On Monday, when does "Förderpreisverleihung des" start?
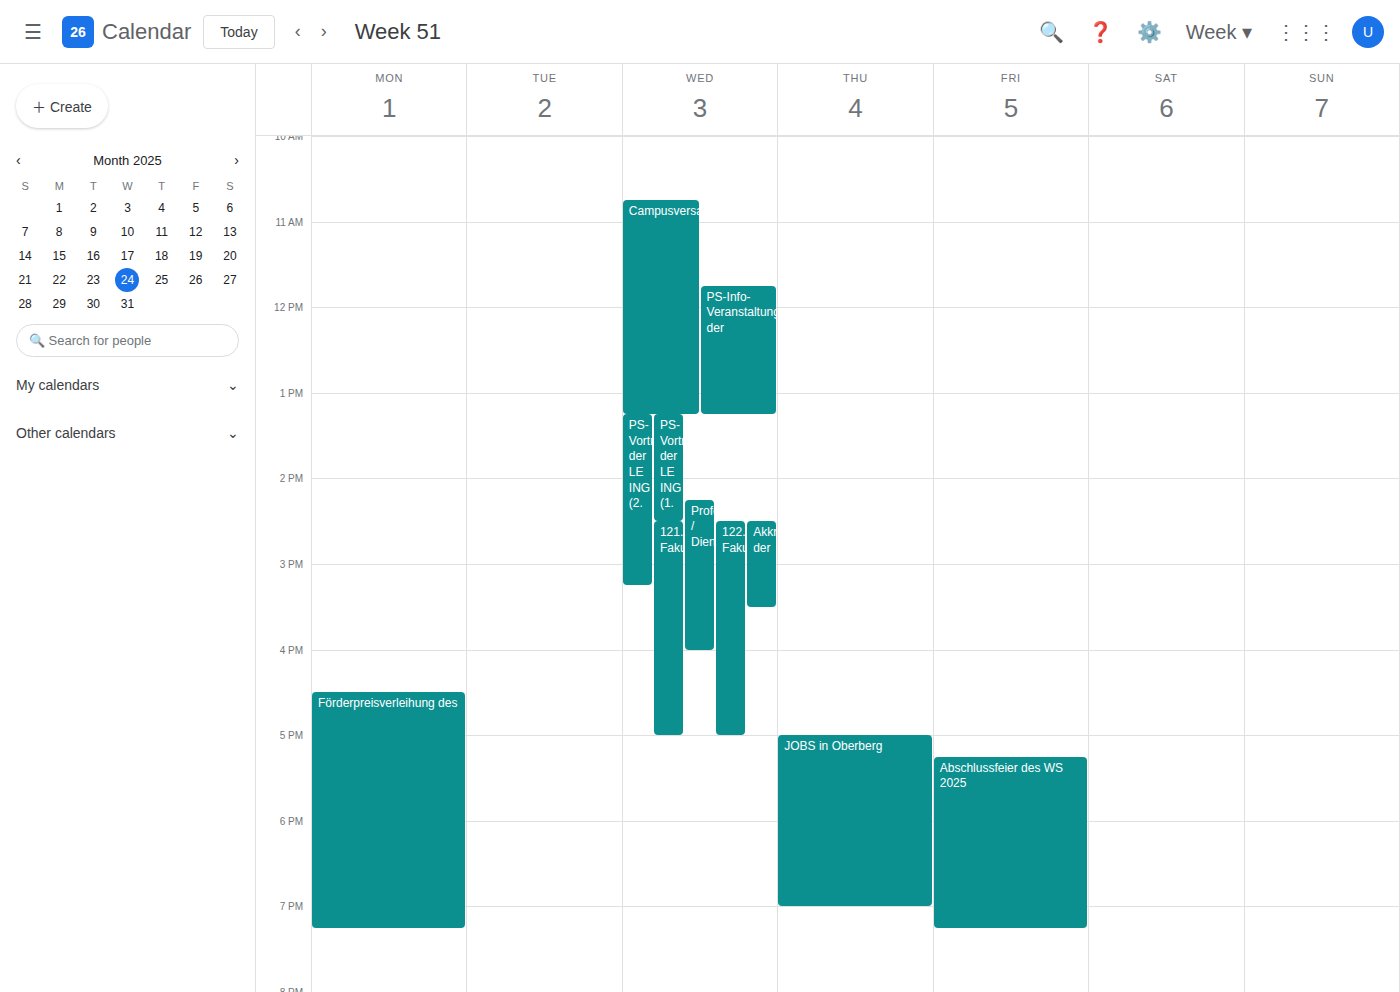
4:30 PM